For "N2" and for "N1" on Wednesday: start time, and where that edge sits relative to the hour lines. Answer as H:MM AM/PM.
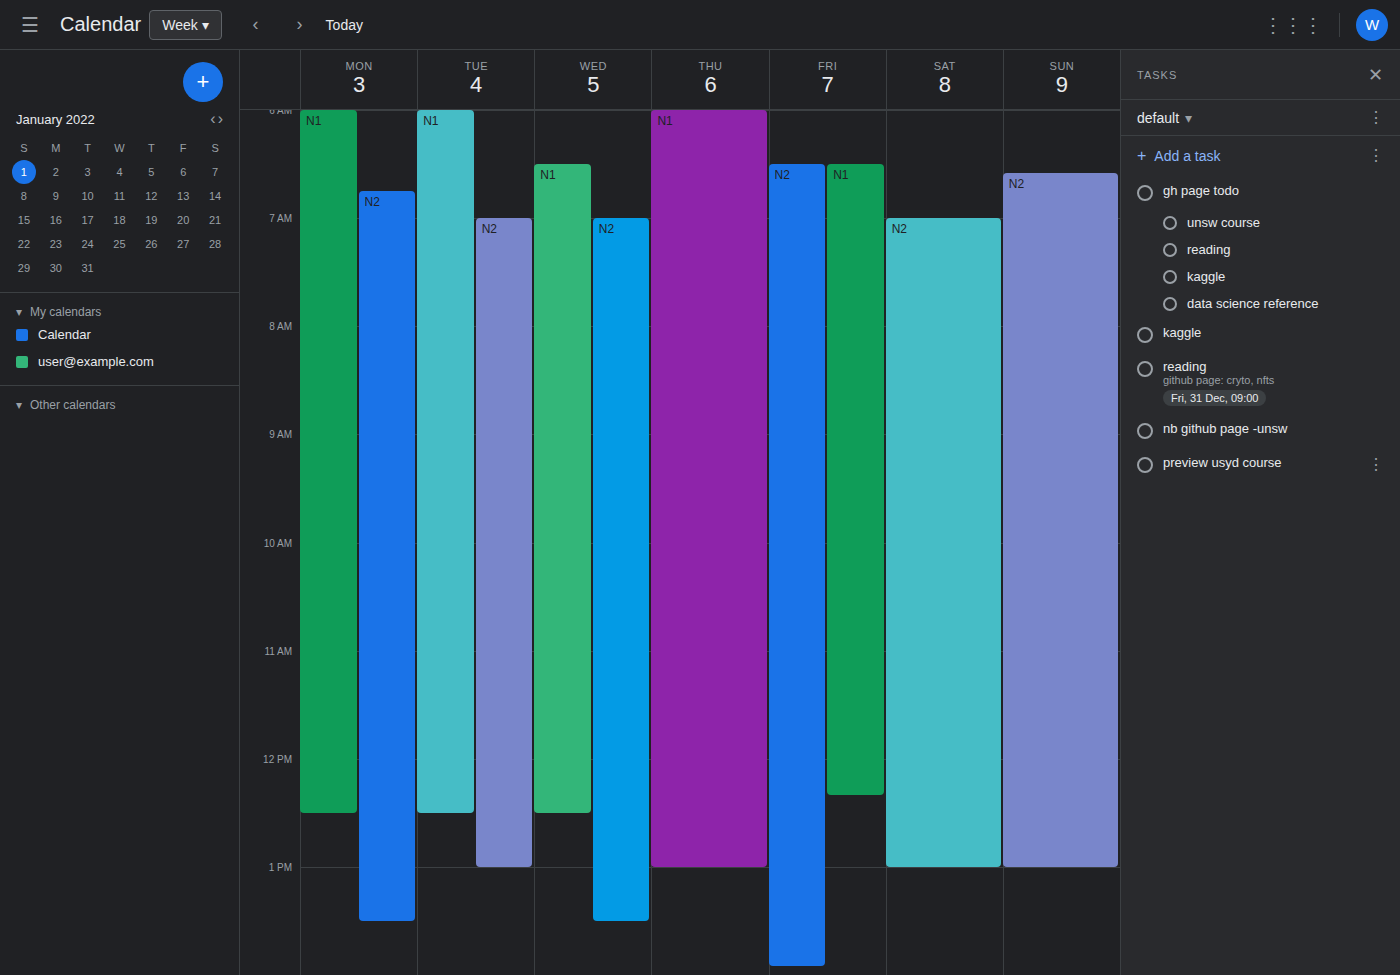
"N2": 7:00 AM, exactly on the 7 AM line. "N1": 6:30 AM, halfway between the 6 AM and 7 AM lines.